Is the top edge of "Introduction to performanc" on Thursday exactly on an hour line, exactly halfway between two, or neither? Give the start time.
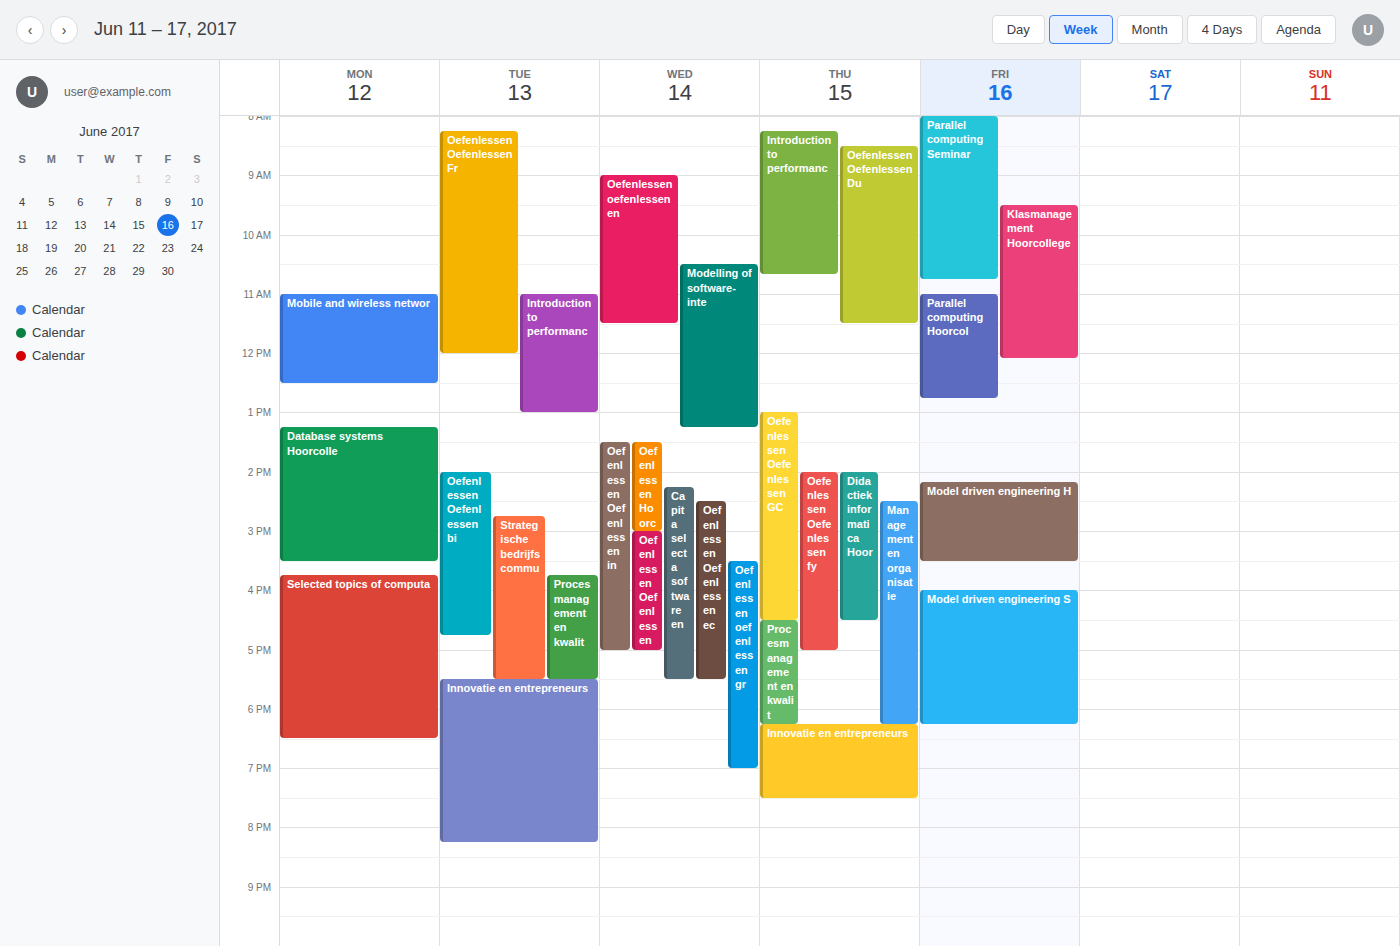
8:15 AM -- neither: a quarter of the way from the 8 AM line to the 9 AM line.